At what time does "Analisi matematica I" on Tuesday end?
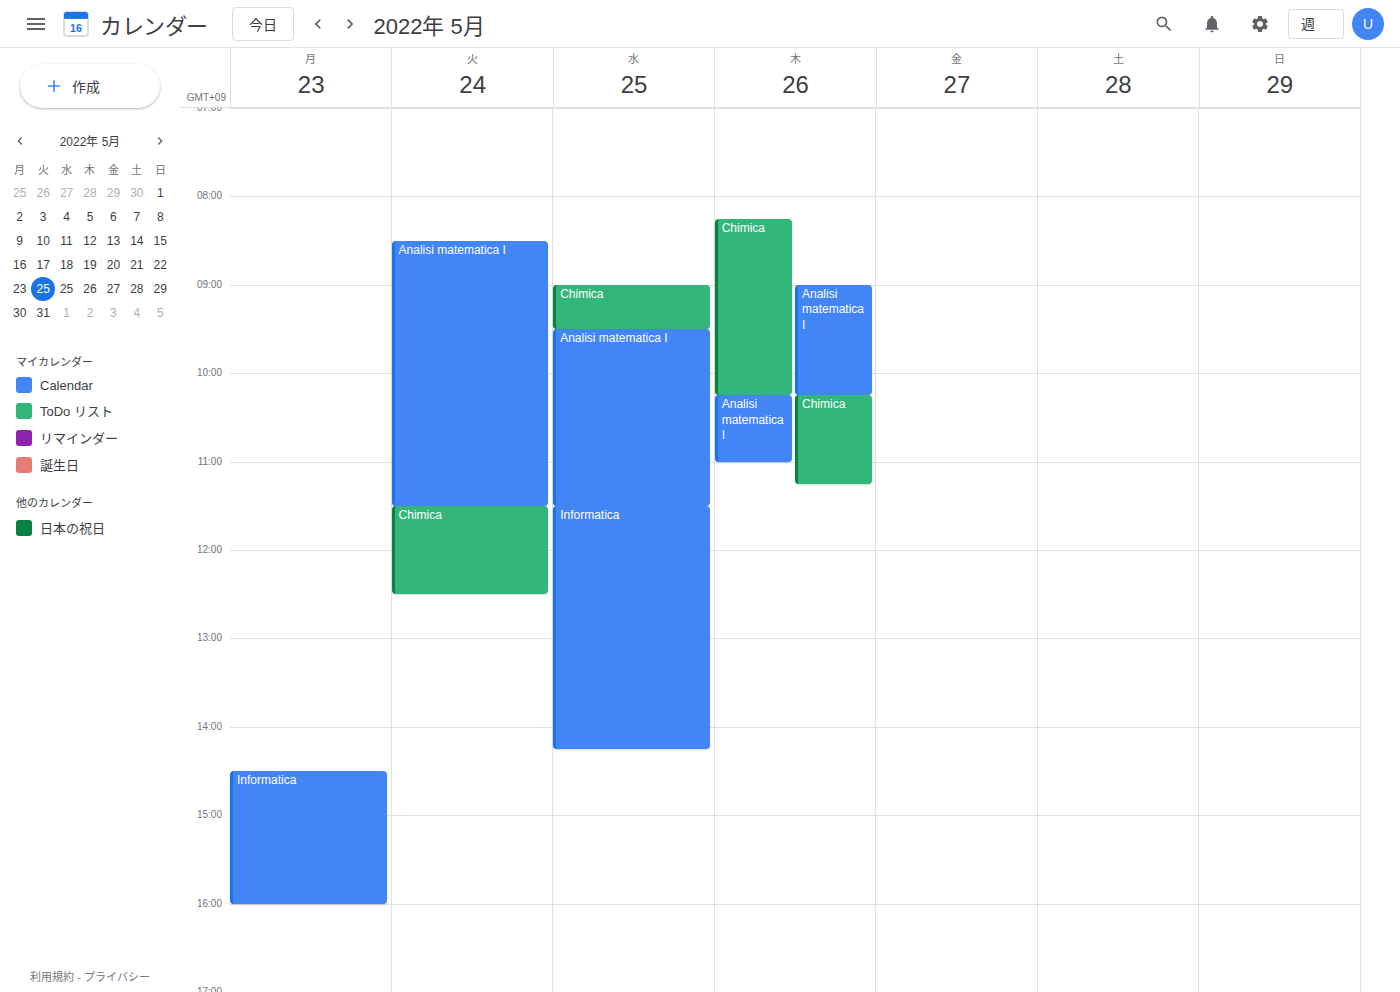
11:30 AM